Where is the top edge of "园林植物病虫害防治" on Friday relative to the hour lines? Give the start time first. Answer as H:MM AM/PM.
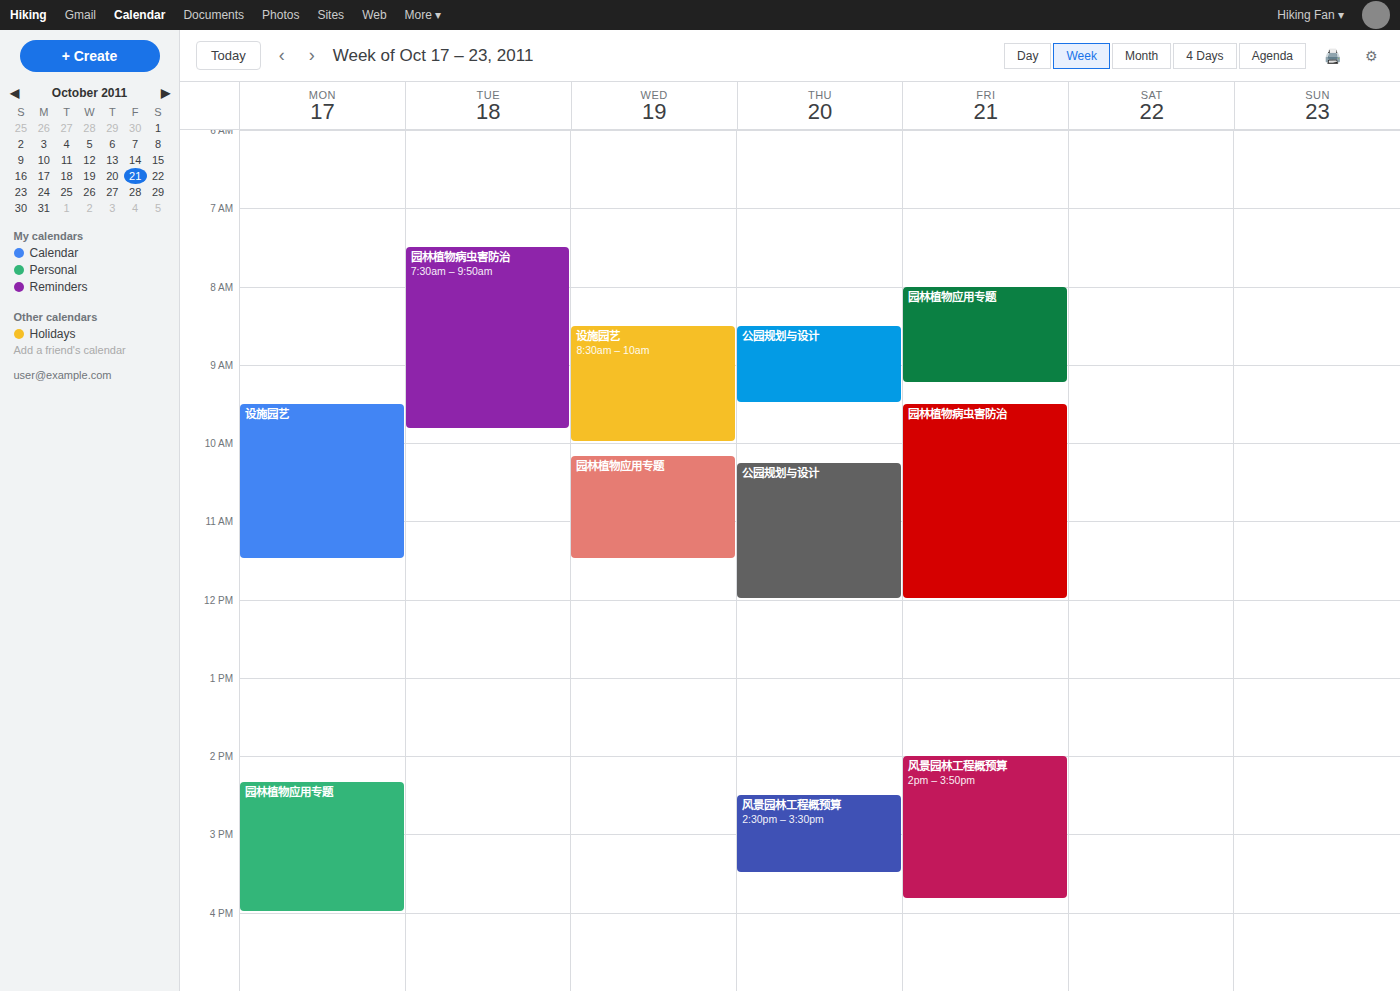
9:30 AM -- halfway between the 9 AM and 10 AM lines.